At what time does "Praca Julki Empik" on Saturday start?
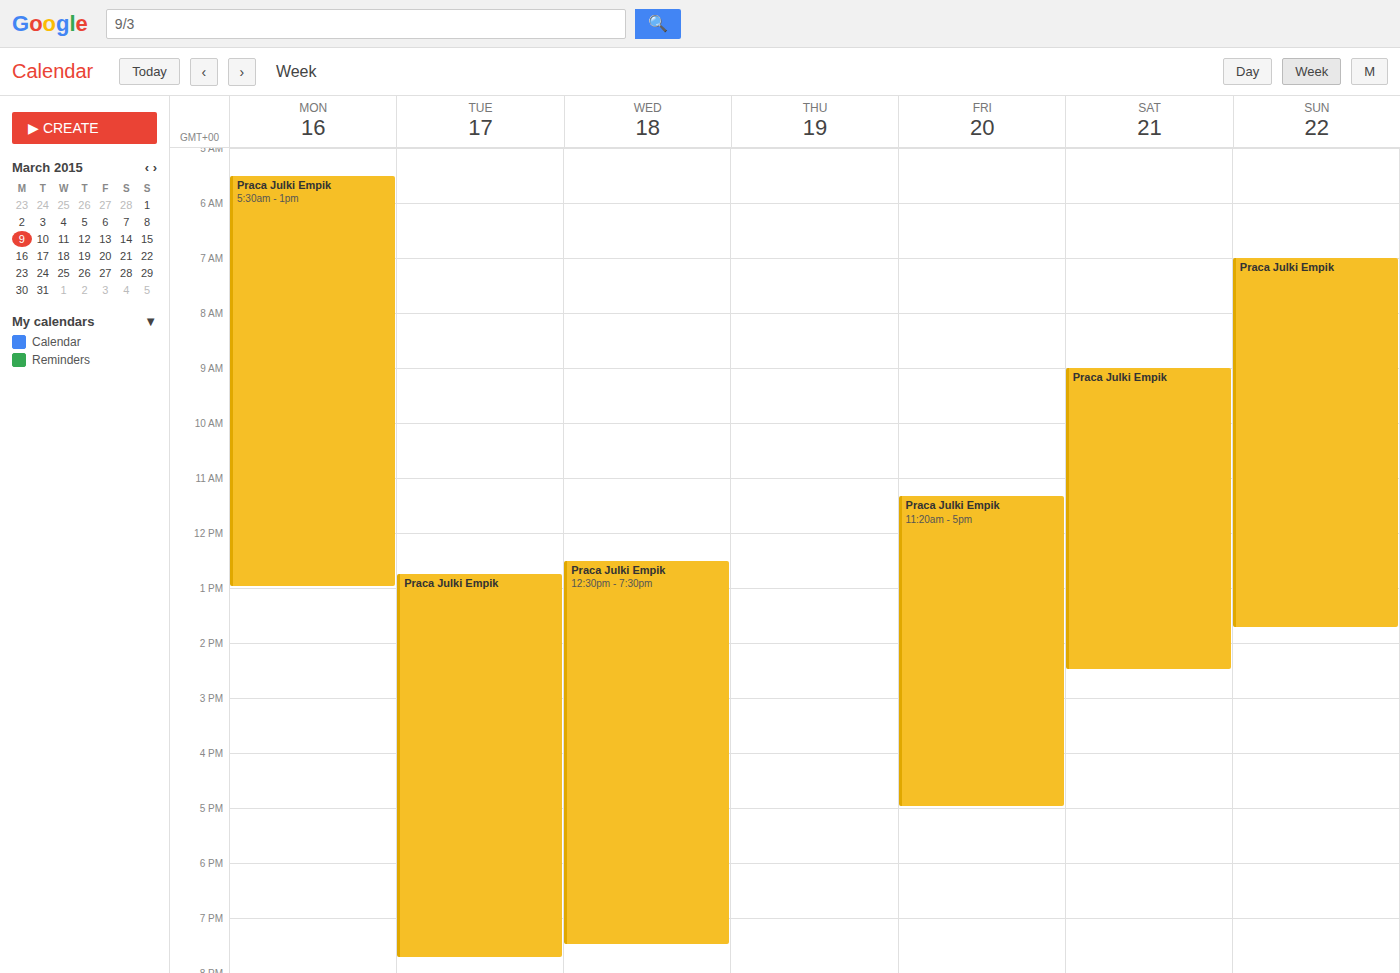
9:00 AM